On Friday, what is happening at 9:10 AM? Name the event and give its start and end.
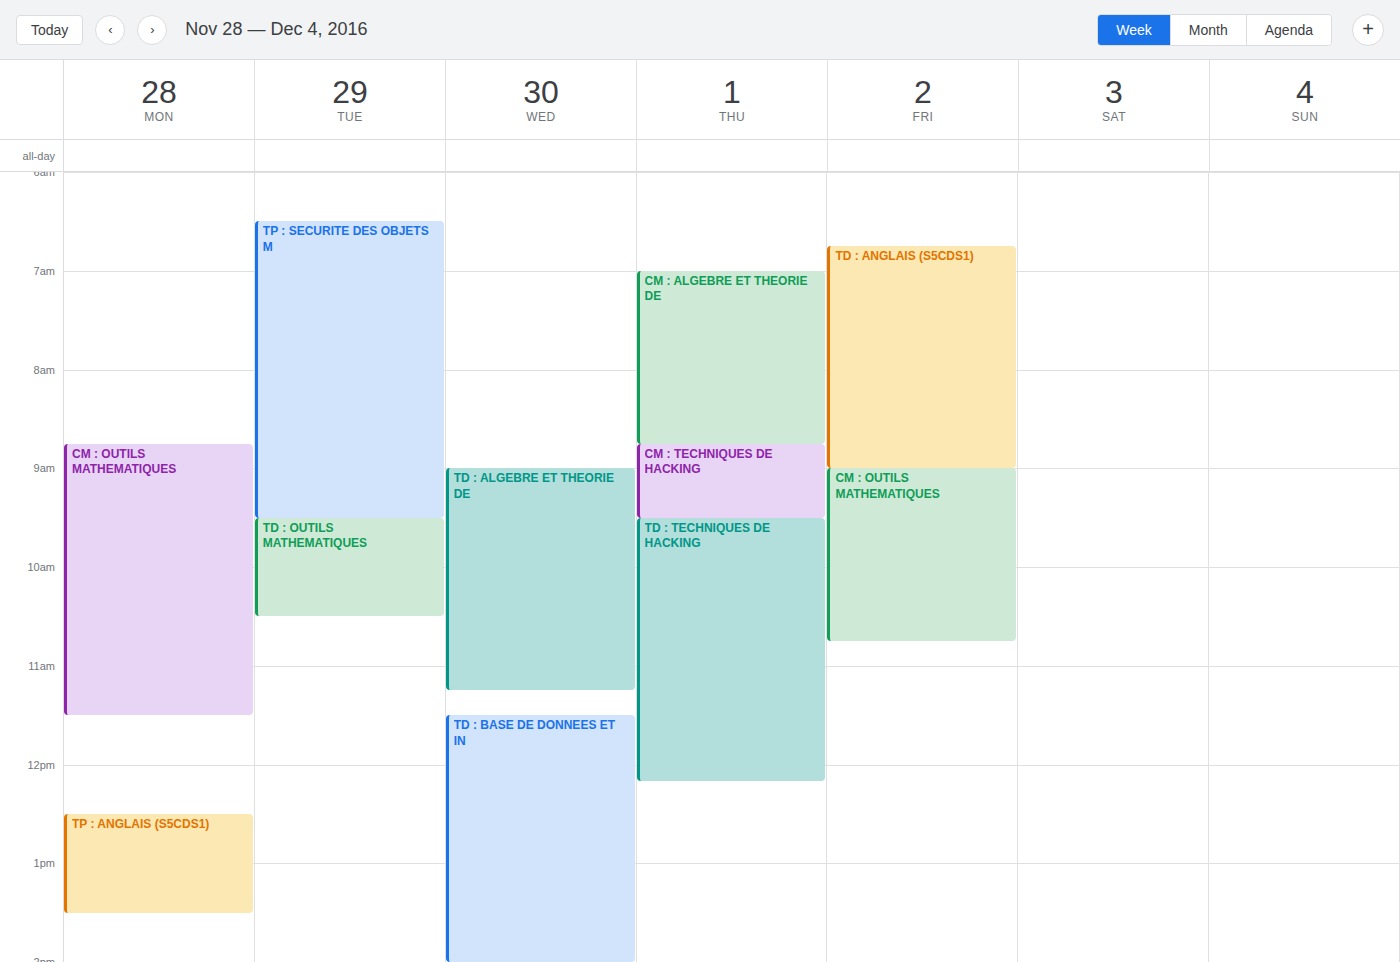
"CM : OUTILS MATHEMATIQUES", 9:00 AM to 10:45 AM